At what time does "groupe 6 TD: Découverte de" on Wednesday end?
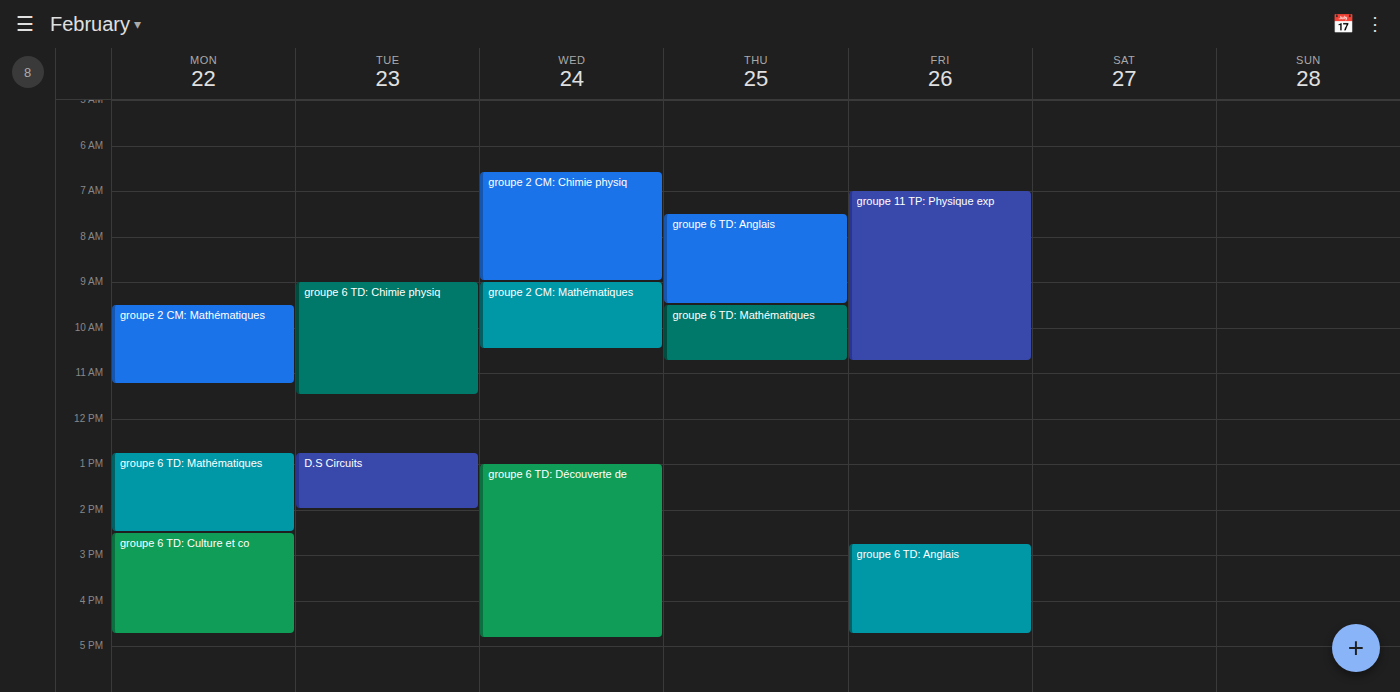
4:50 PM